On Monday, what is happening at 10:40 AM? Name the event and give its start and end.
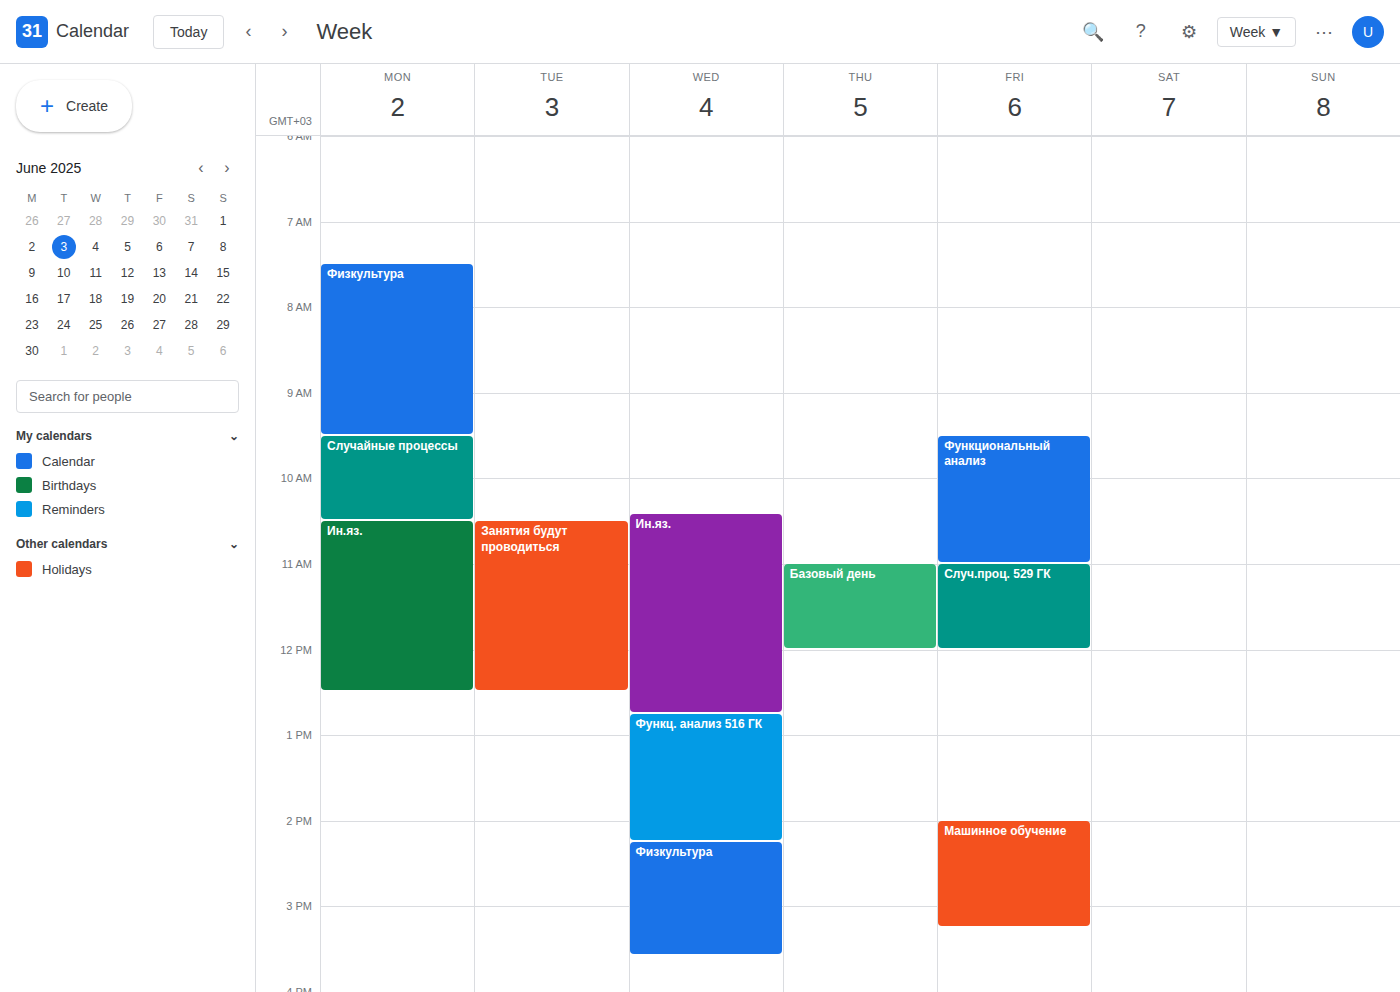
"Ин.яз.", 10:30 AM to 12:30 PM